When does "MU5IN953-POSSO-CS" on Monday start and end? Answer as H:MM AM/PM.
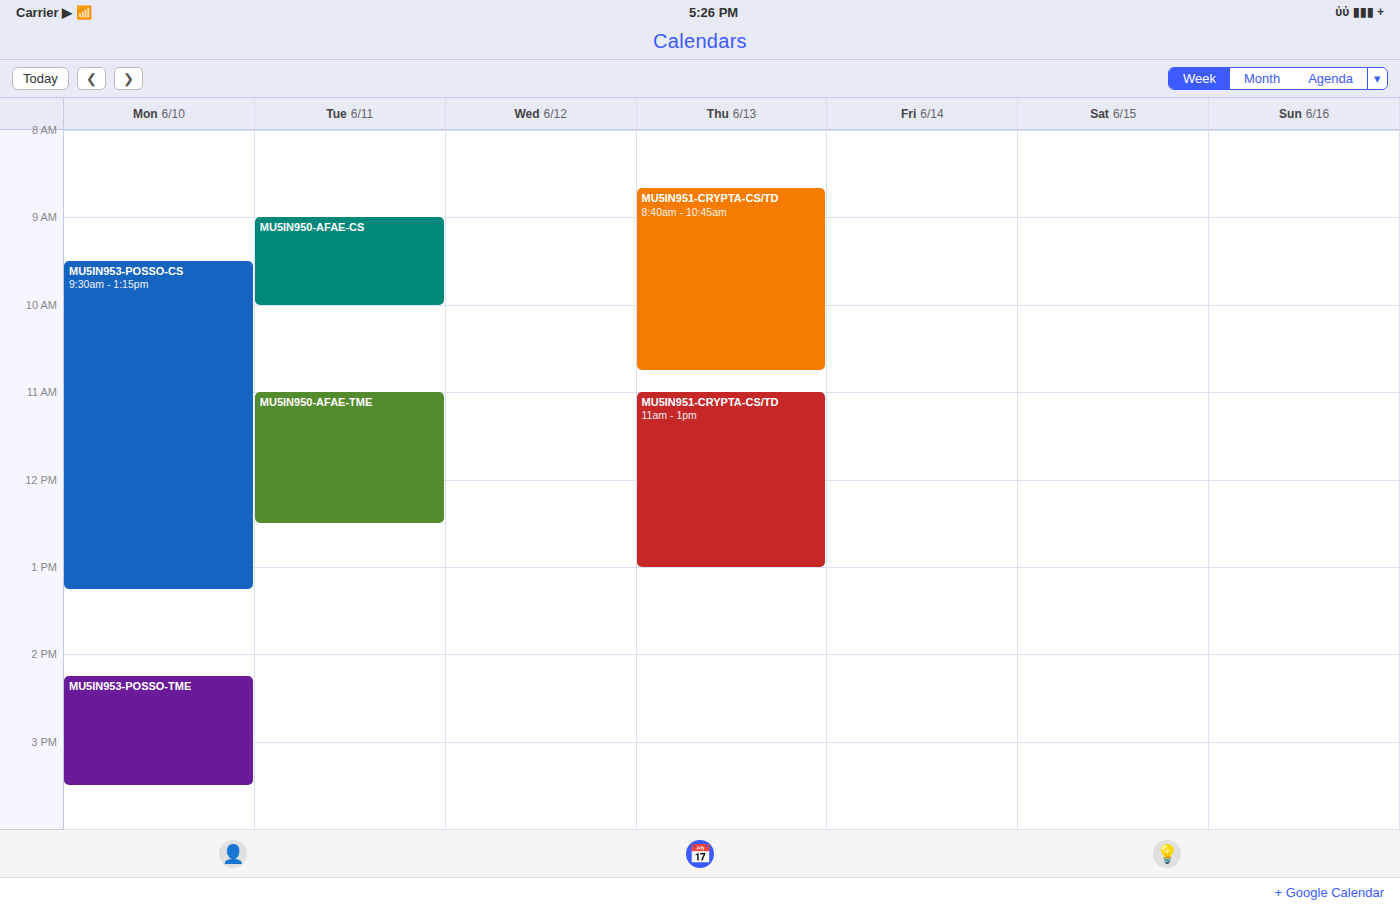
9:30 AM to 1:15 PM